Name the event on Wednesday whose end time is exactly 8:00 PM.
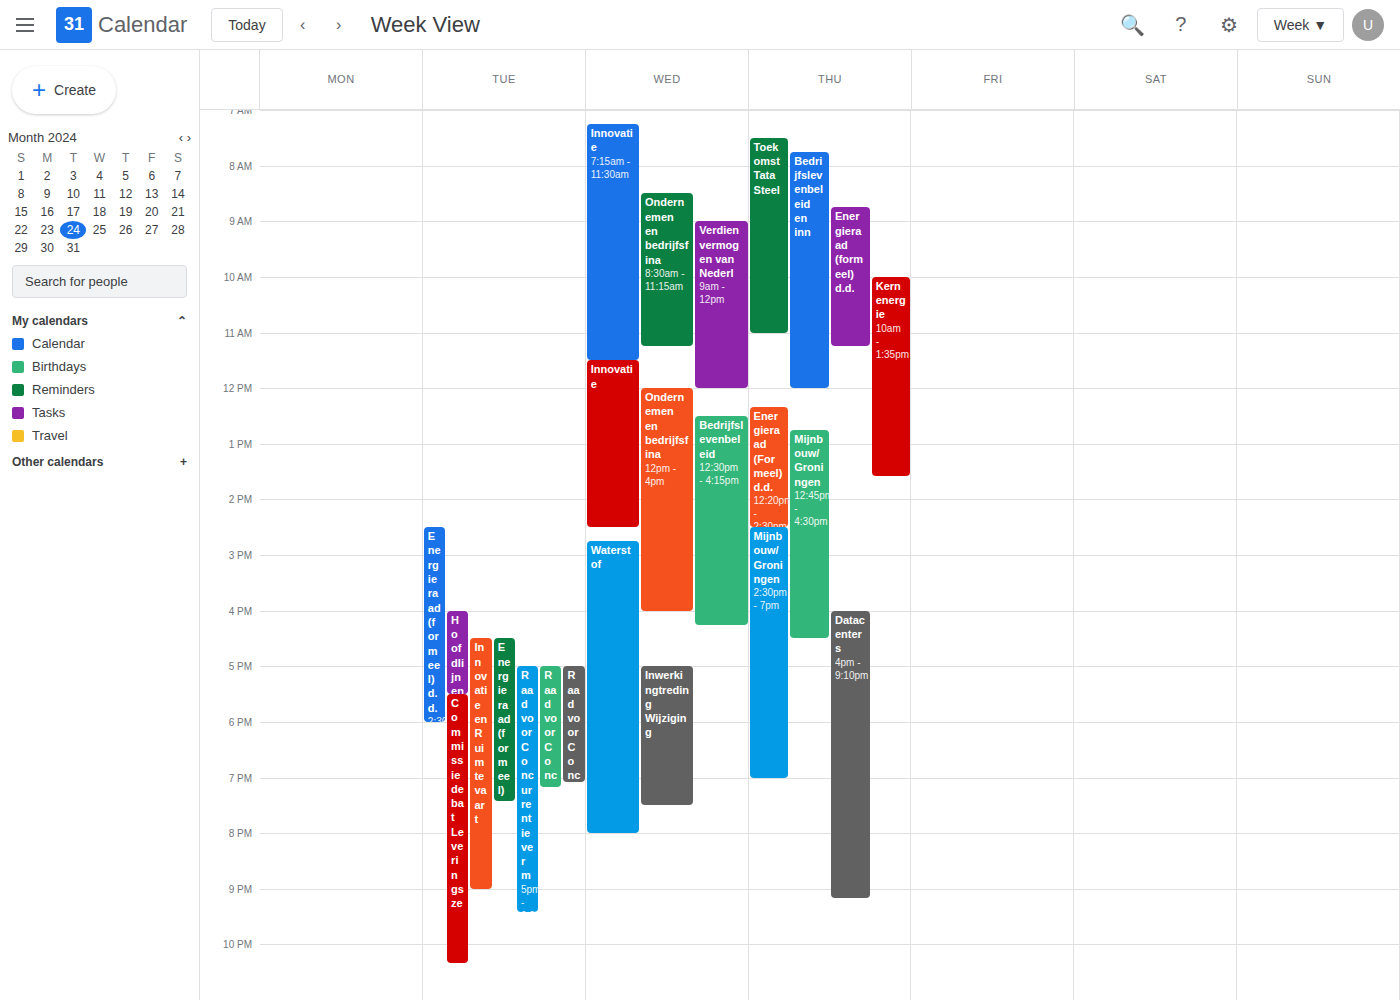
"Waterstof"